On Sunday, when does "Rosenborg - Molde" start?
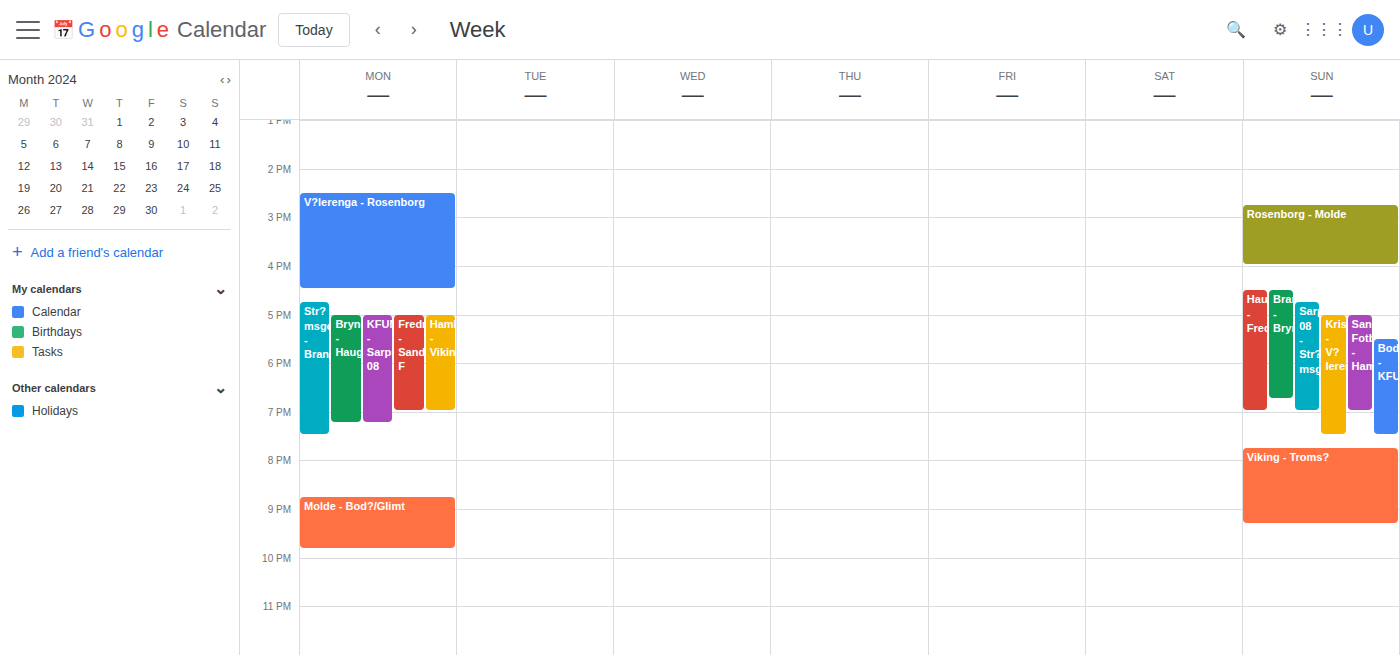
2:45 PM